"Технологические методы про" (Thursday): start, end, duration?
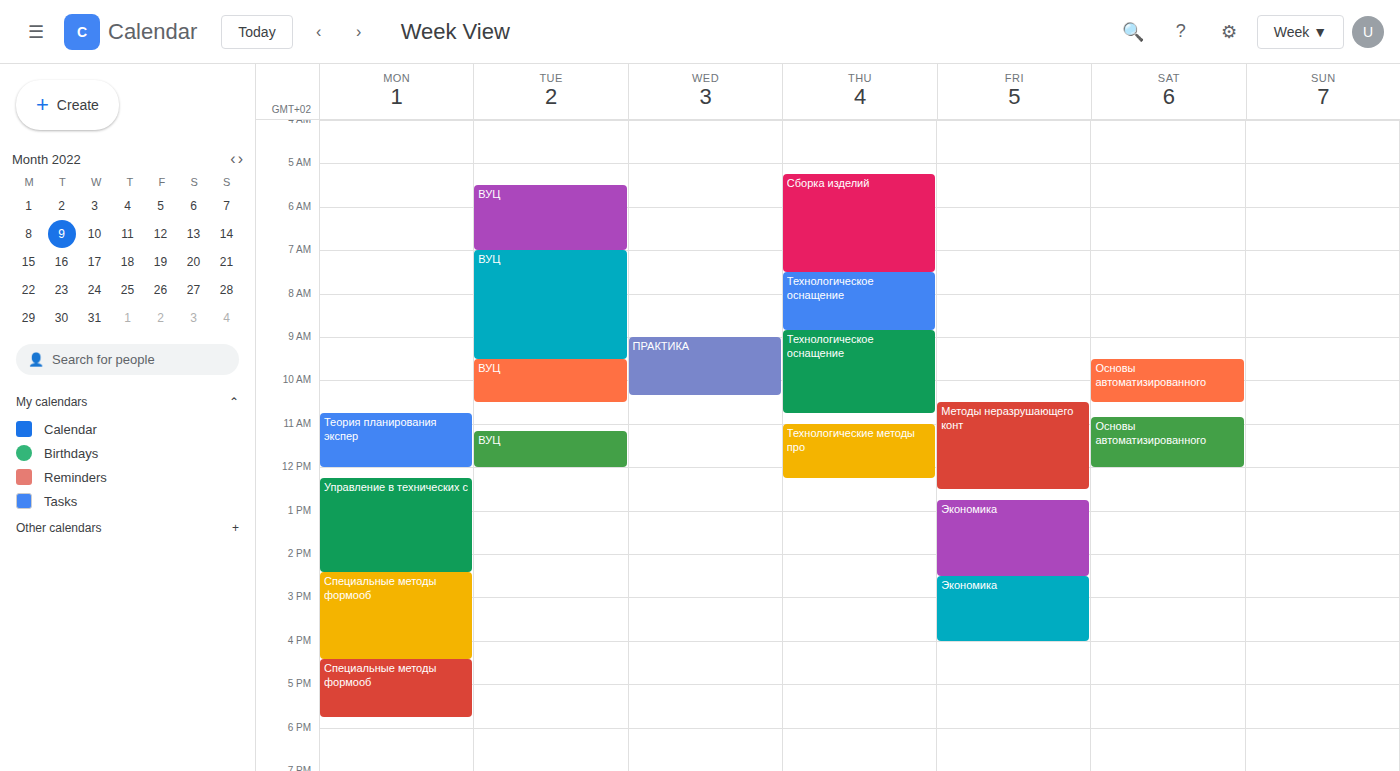
11:00 AM to 12:15 PM, 1 hour 15 minutes